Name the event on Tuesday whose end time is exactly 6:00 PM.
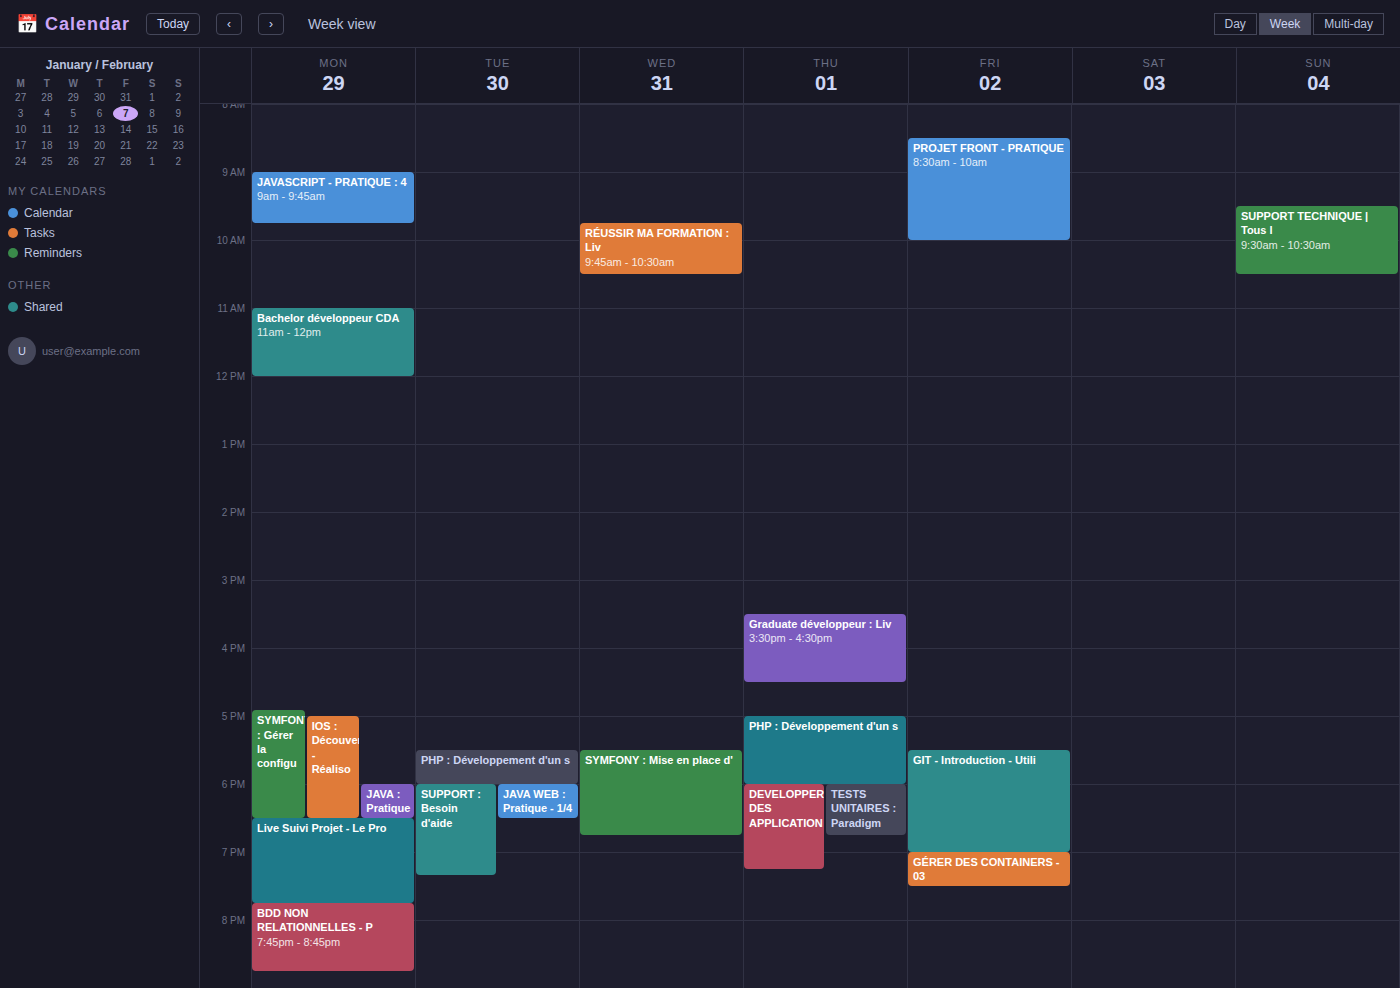
"PHP : Développement d'un s"